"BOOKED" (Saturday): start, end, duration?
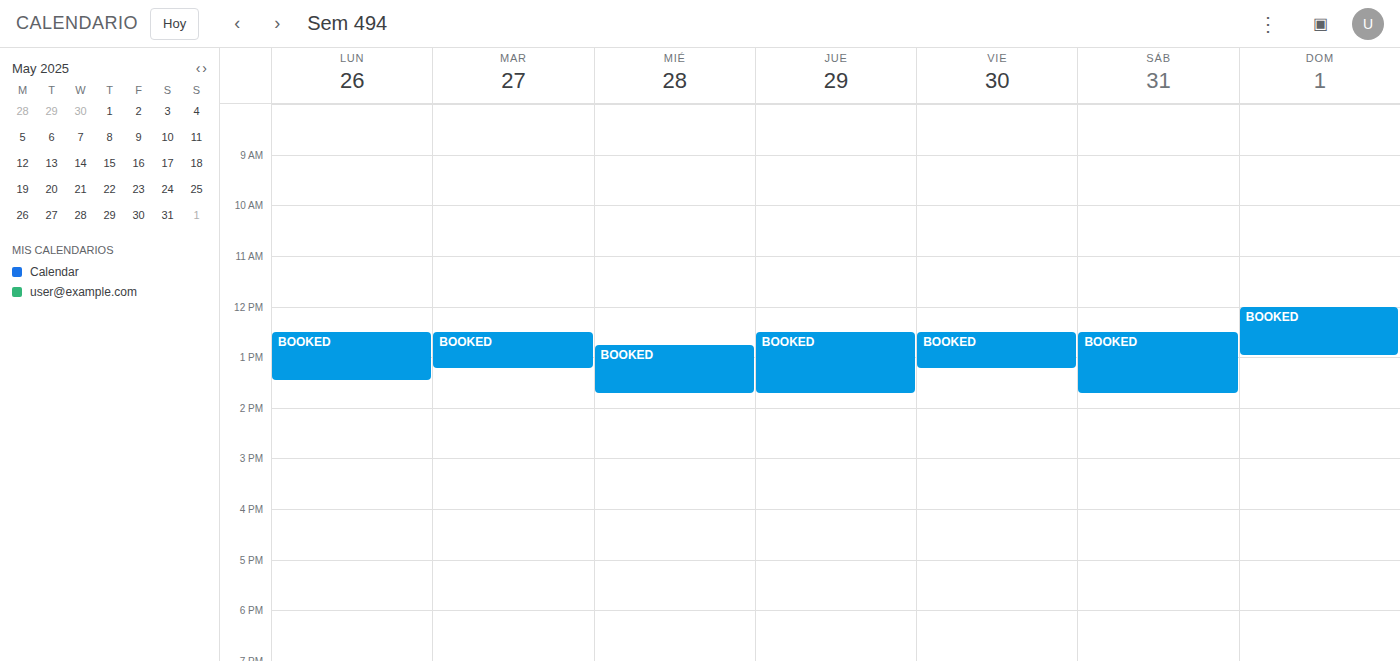
12:30 PM to 1:45 PM, 1 hour 15 minutes